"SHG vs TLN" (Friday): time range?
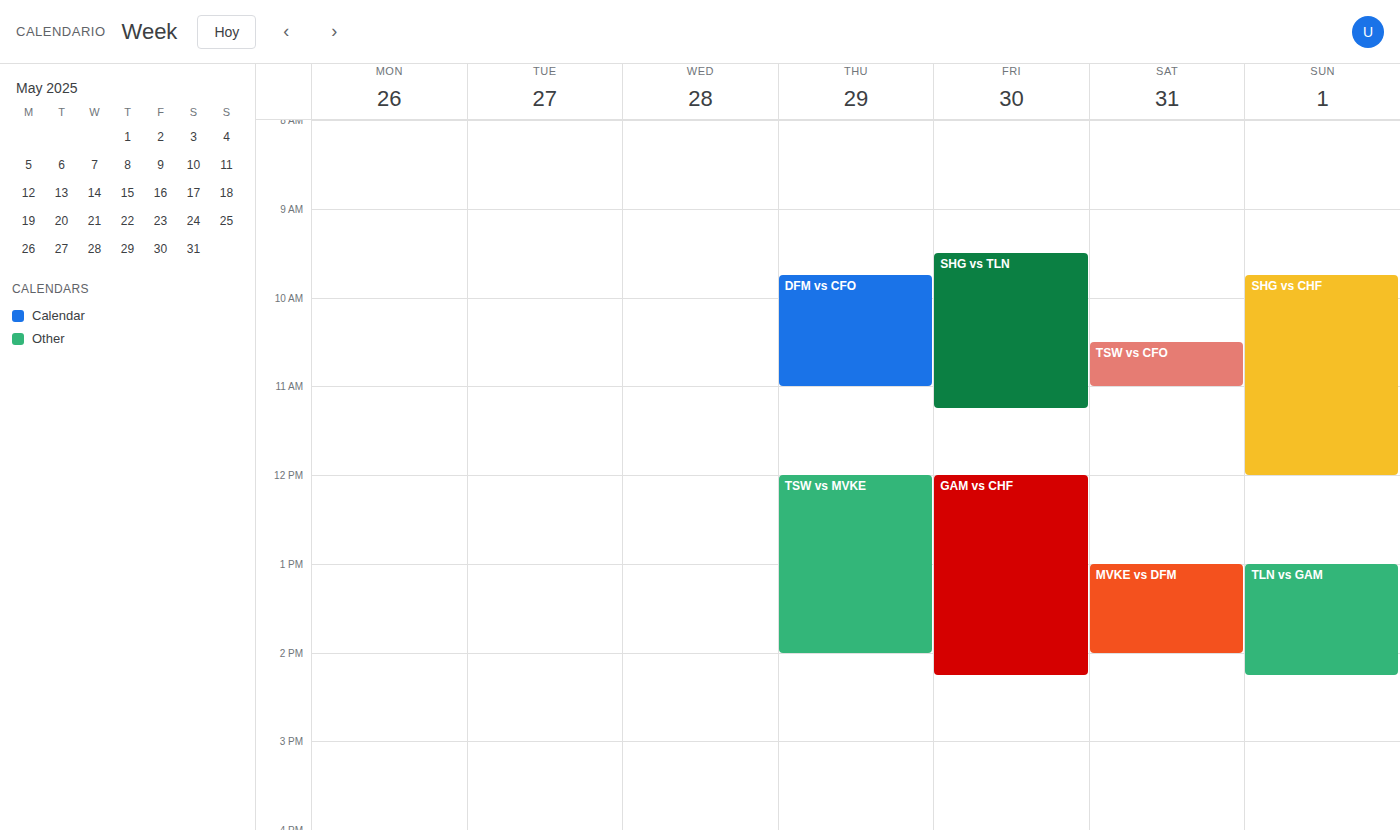
9:30 AM to 11:15 AM